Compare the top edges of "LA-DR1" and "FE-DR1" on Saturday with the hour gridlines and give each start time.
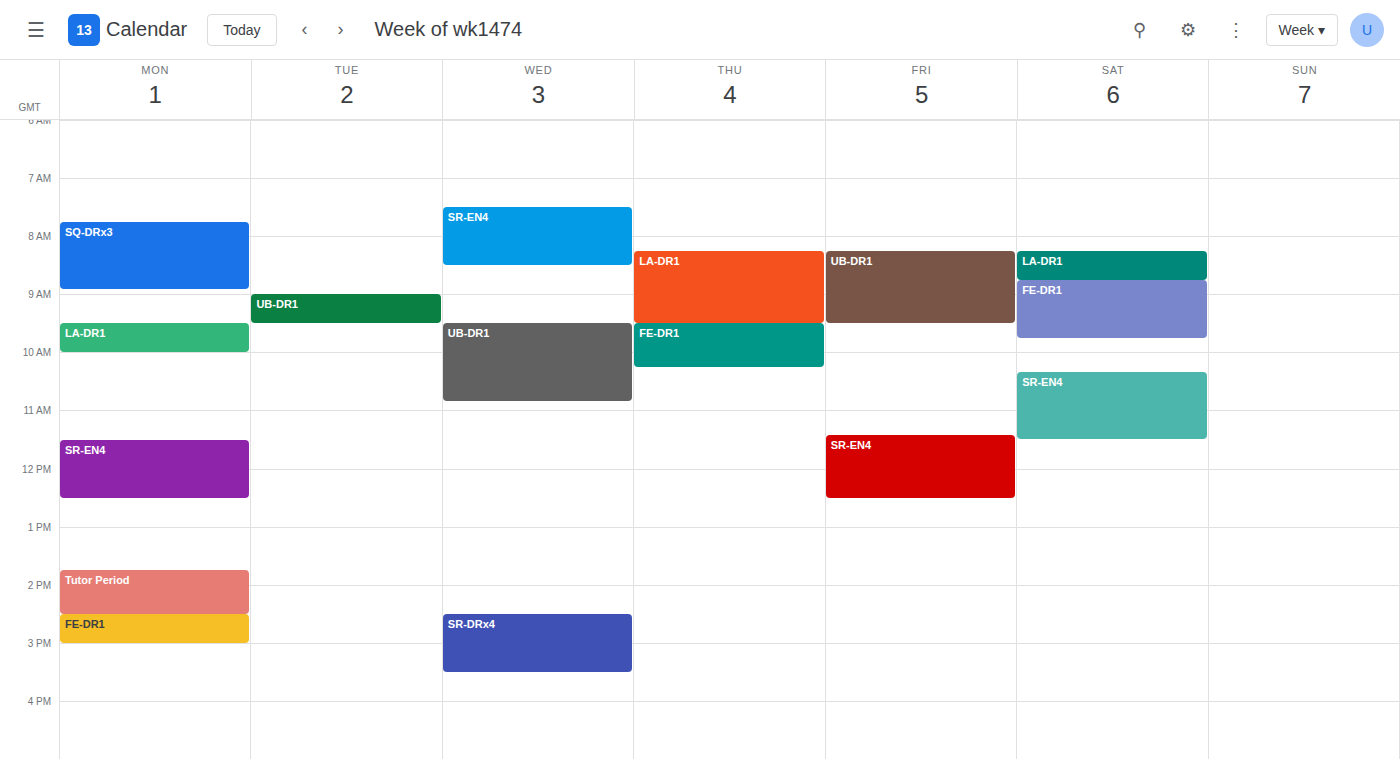
"LA-DR1": 8:15 AM, neither: a quarter of the way from the 8 AM line to the 9 AM line. "FE-DR1": 8:45 AM, neither: three quarters of the way from the 8 AM line to the 9 AM line.